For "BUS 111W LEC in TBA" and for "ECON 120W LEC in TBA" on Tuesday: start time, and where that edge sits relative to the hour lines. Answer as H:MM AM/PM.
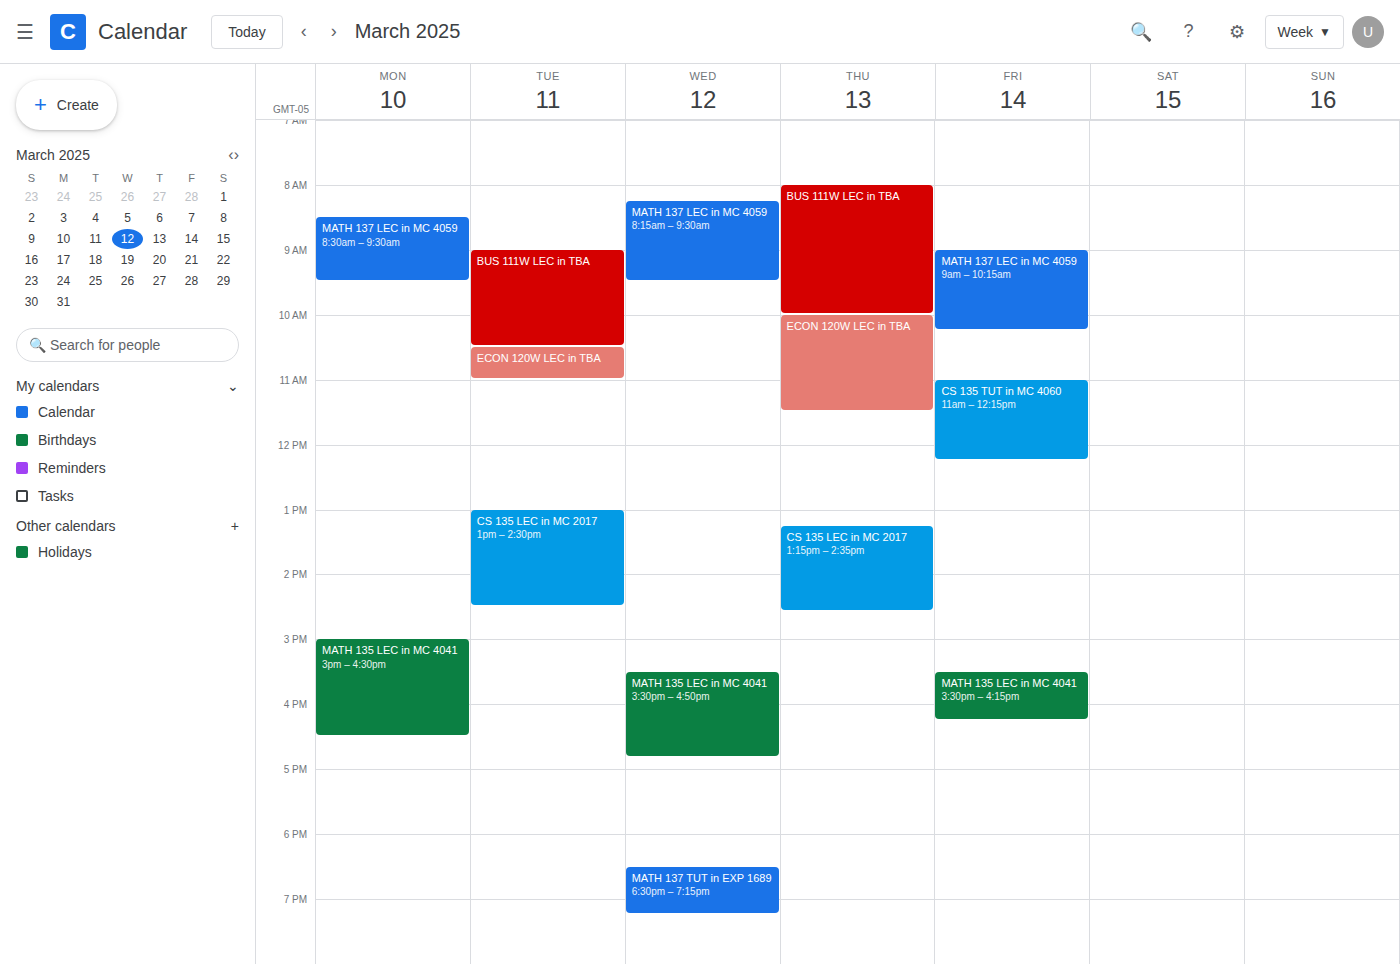
"BUS 111W LEC in TBA": 9:00 AM, exactly on the 9 AM line. "ECON 120W LEC in TBA": 10:30 AM, halfway between the 10 AM and 11 AM lines.